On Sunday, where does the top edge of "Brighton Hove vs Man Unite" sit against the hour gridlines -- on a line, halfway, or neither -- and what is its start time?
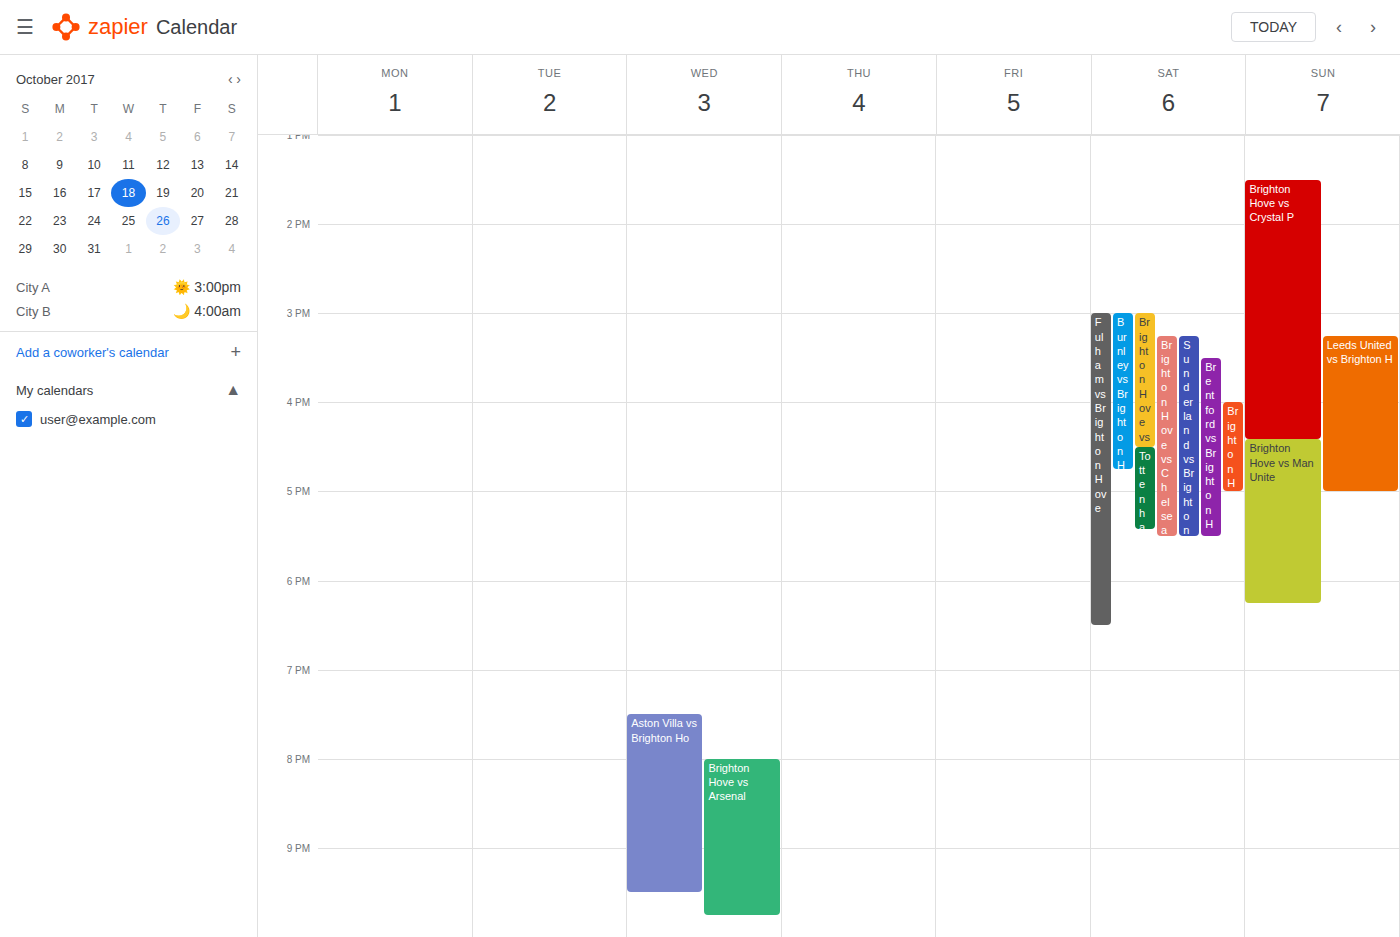
4:25 PM -- neither: 25 minutes below the 4 PM line and 35 minutes above the 5 PM line.